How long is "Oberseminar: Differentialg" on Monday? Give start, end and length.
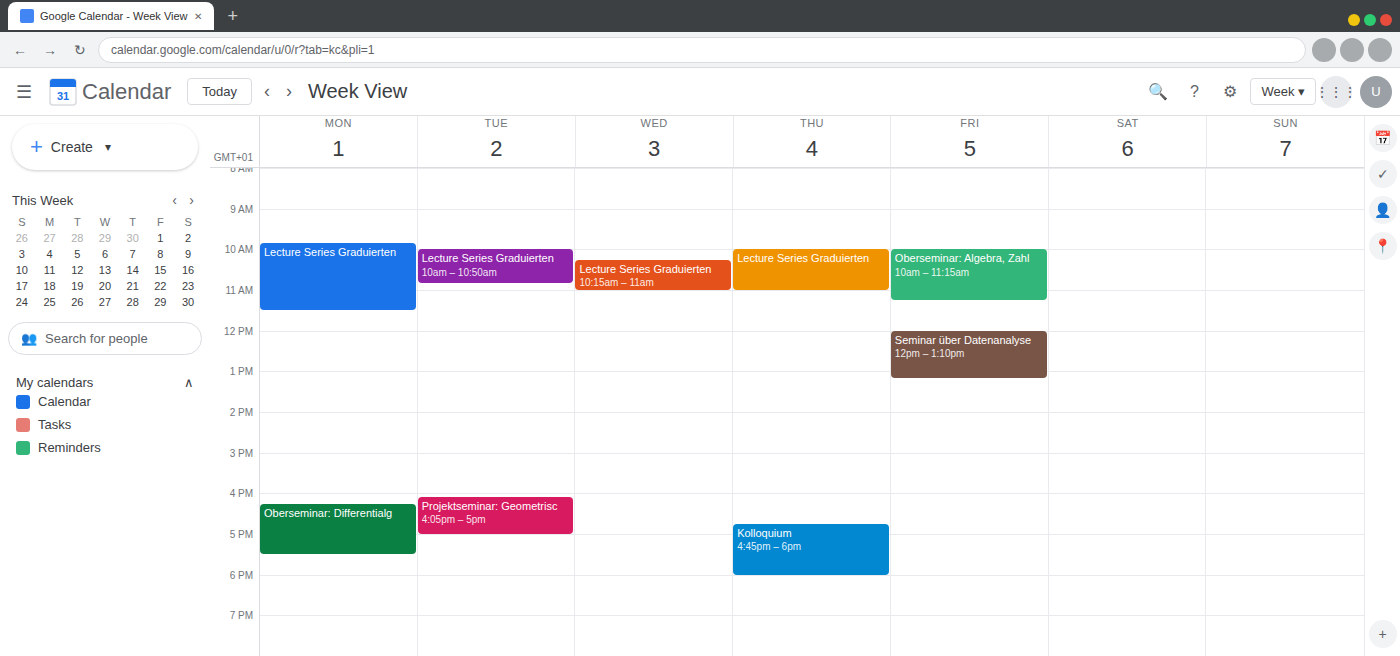
4:15 PM to 5:30 PM, 1 hour 15 minutes